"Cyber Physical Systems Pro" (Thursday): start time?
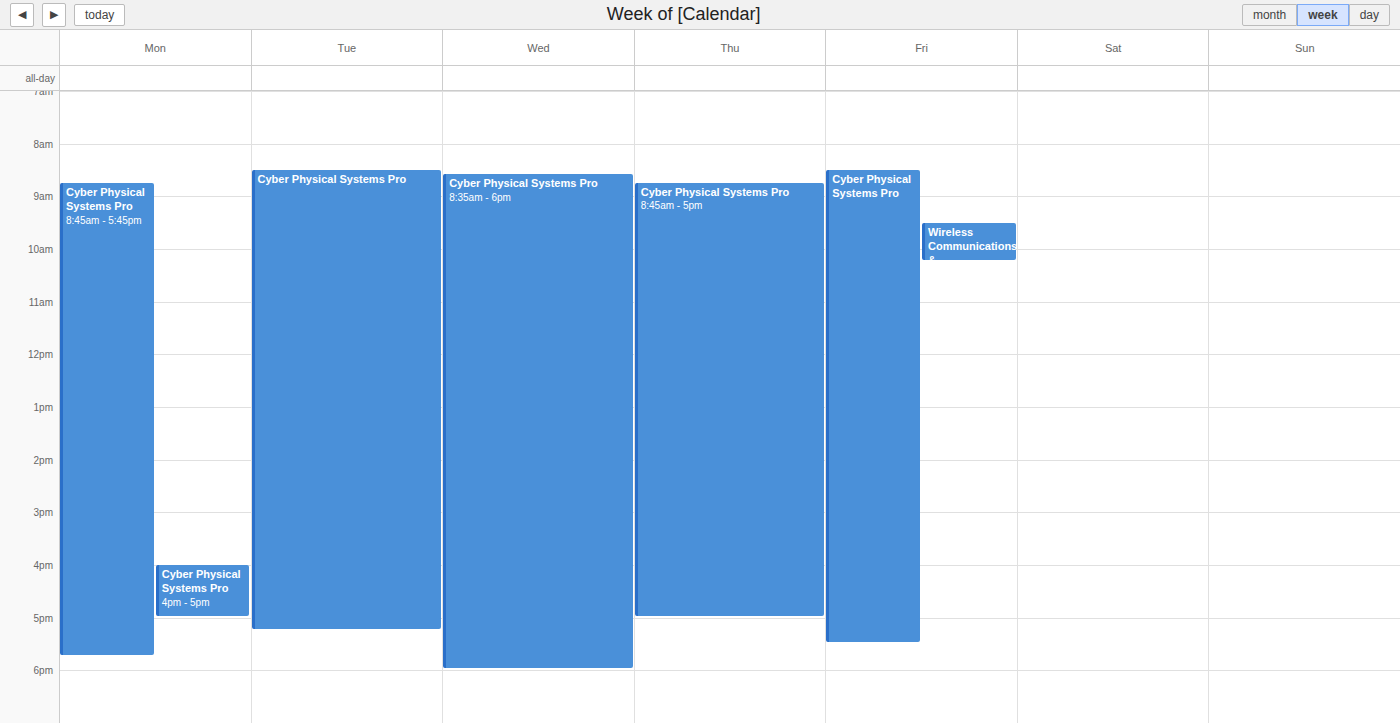
8:45 AM